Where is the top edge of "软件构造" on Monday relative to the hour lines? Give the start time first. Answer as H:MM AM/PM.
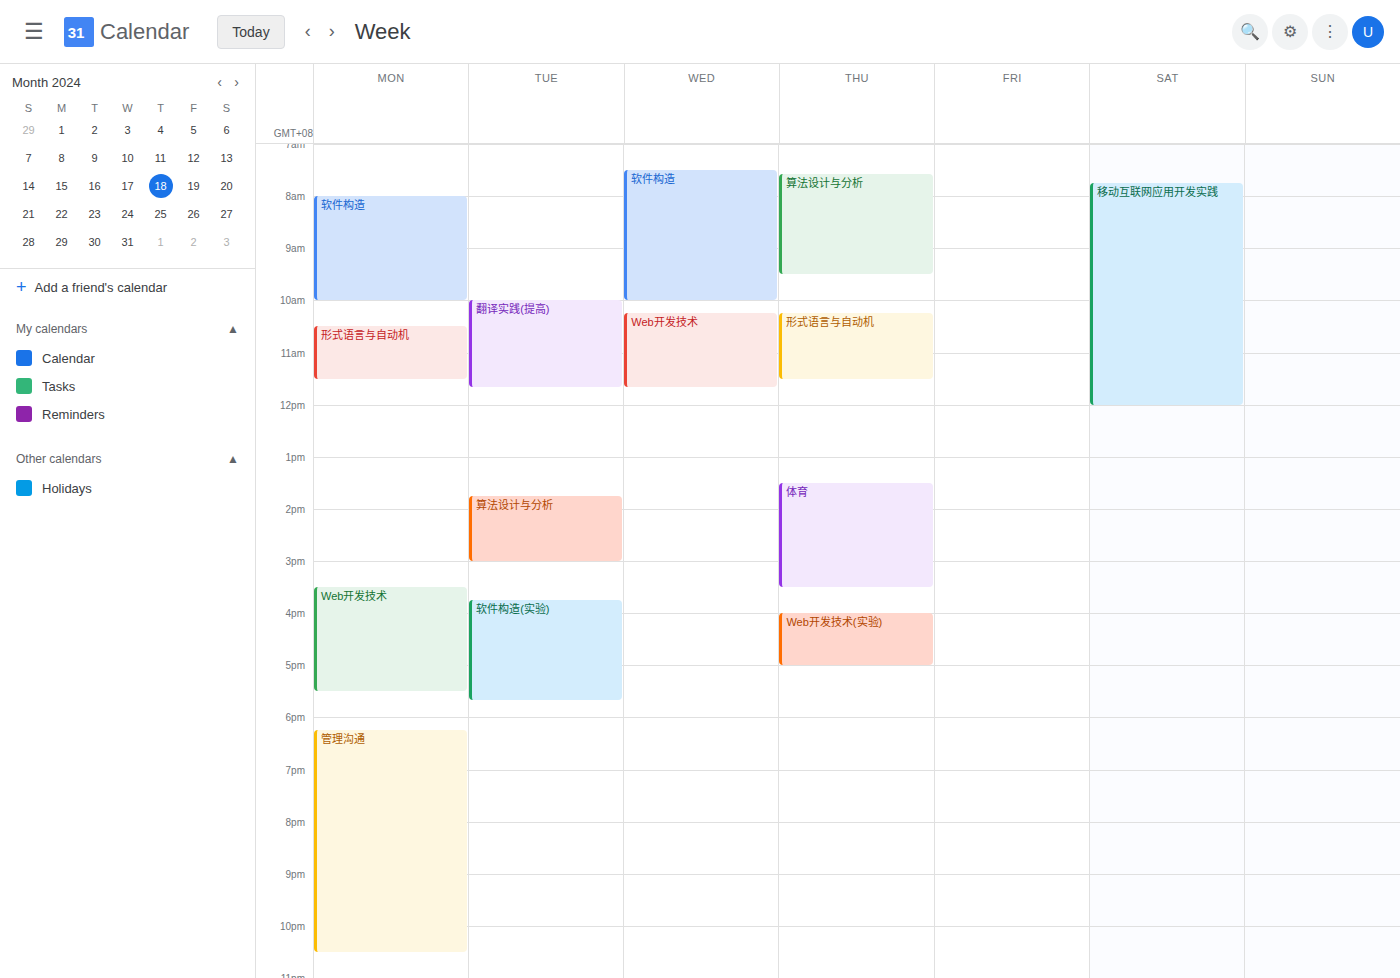
8:00 AM -- exactly on the 8 AM line.